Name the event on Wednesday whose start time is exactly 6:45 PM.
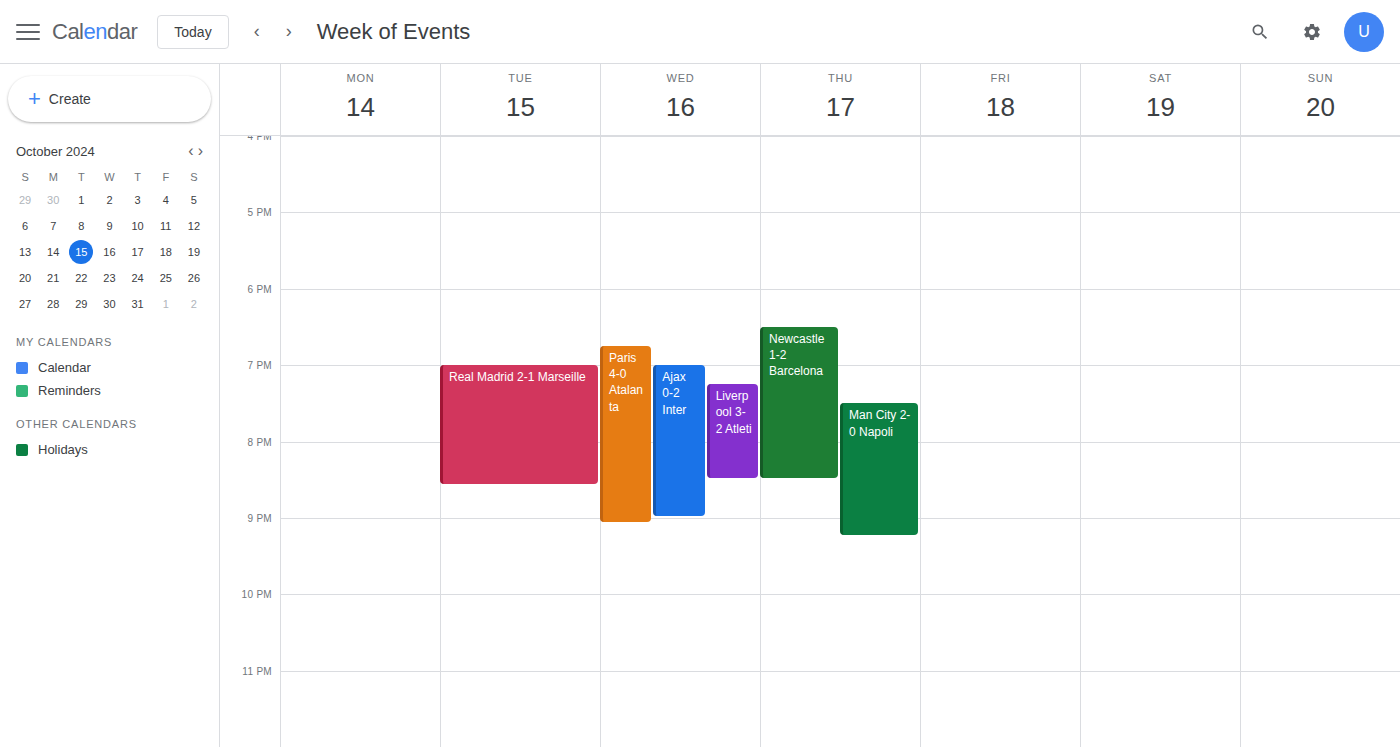
"Paris 4-0 Atalanta"